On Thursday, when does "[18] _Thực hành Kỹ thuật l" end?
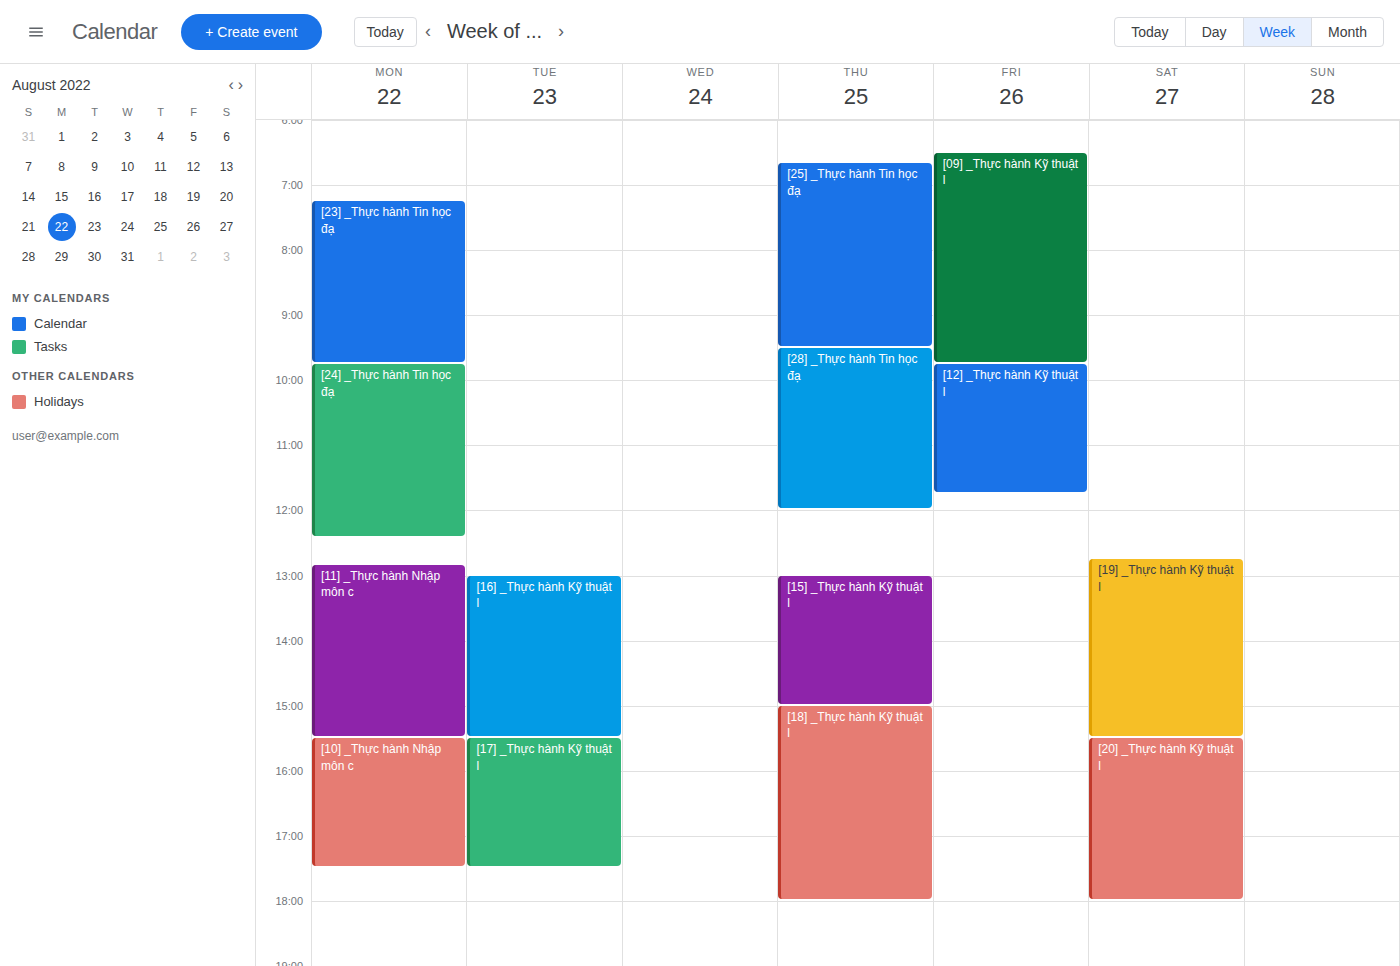
6:00 PM